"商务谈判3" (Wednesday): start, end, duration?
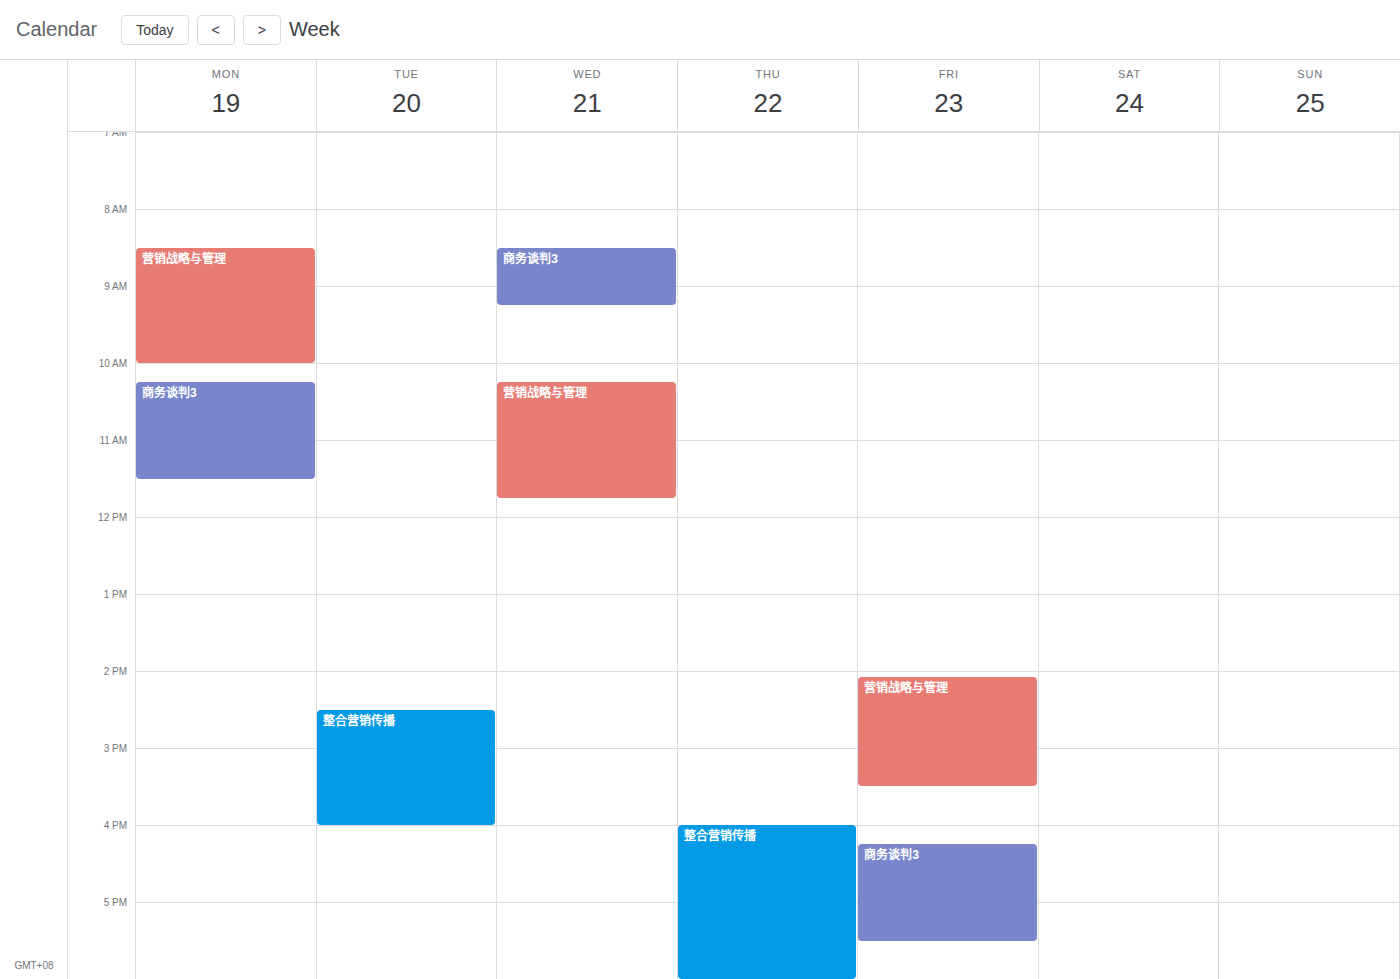
8:30 AM to 9:15 AM, 45 minutes